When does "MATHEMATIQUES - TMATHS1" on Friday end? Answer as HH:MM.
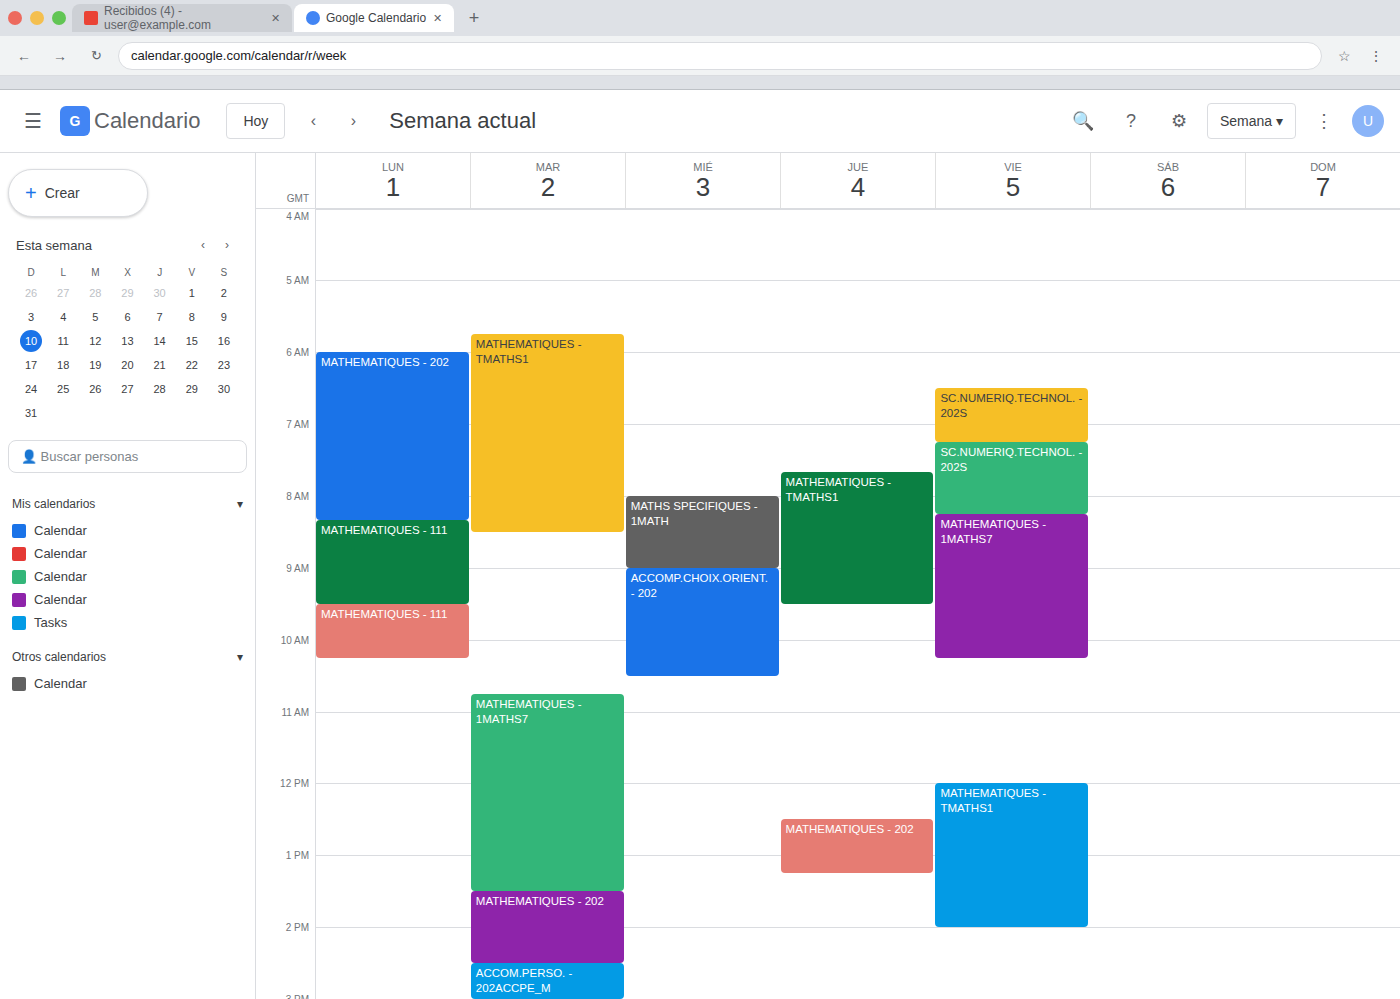
14:00